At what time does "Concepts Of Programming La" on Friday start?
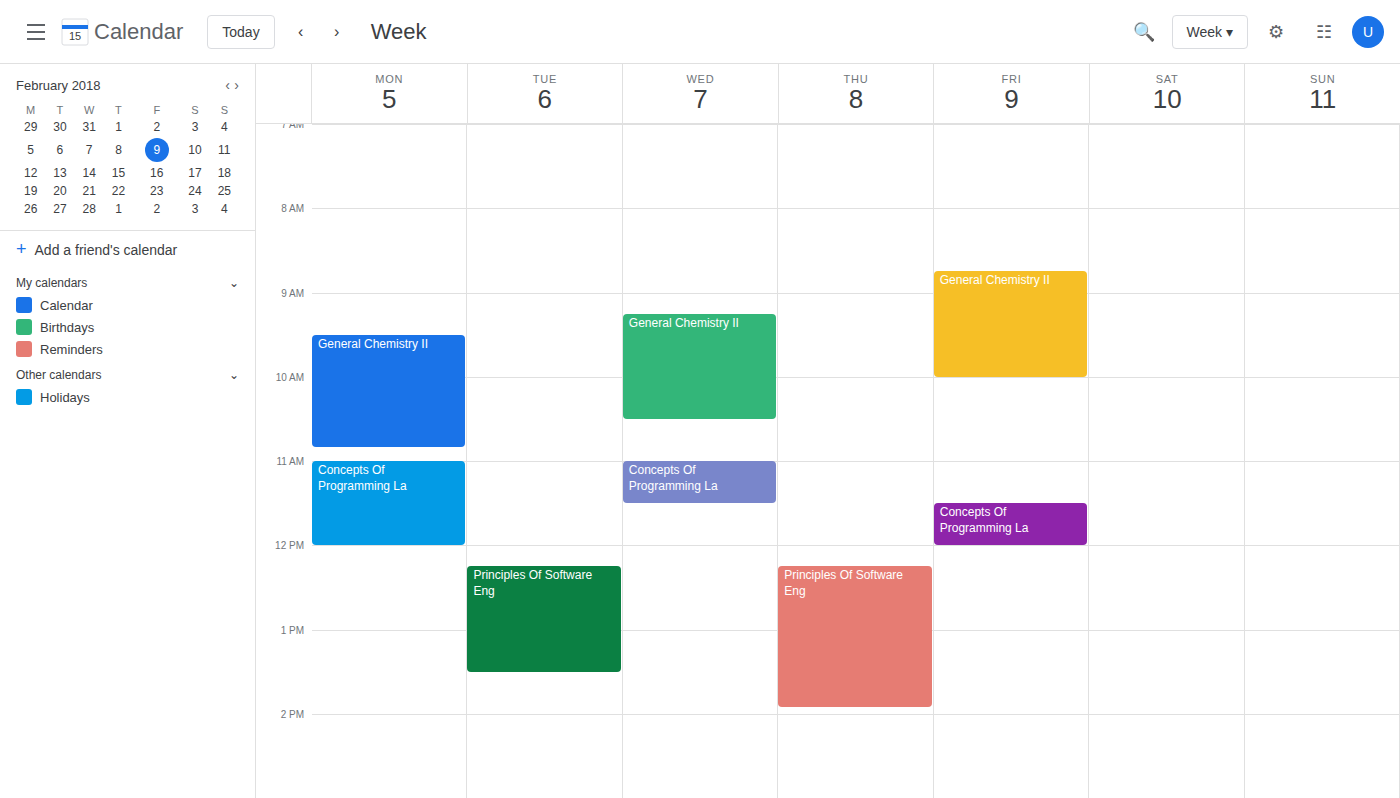
11:30 AM